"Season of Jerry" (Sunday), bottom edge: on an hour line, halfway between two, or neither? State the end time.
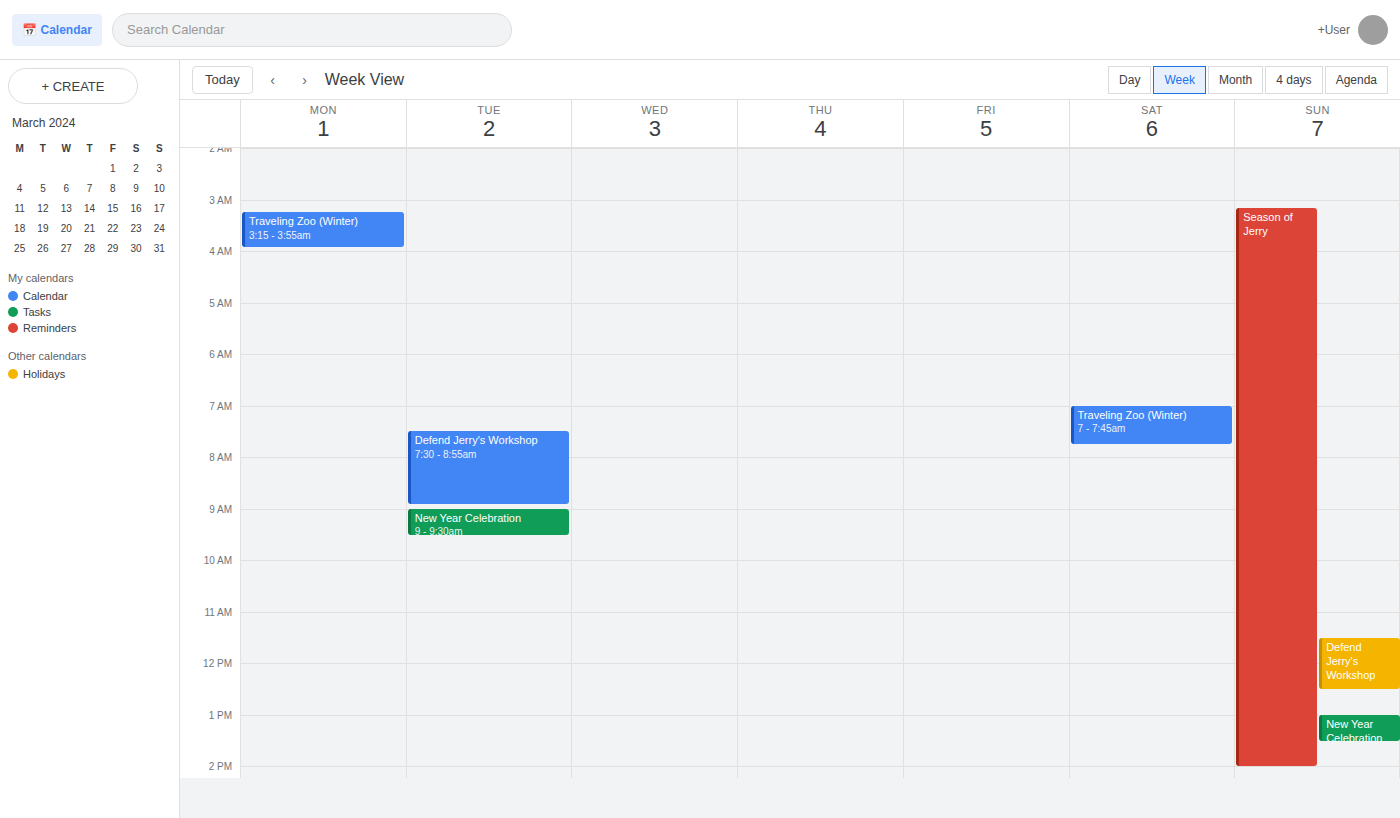
2:00 PM -- exactly on the 2 PM line.